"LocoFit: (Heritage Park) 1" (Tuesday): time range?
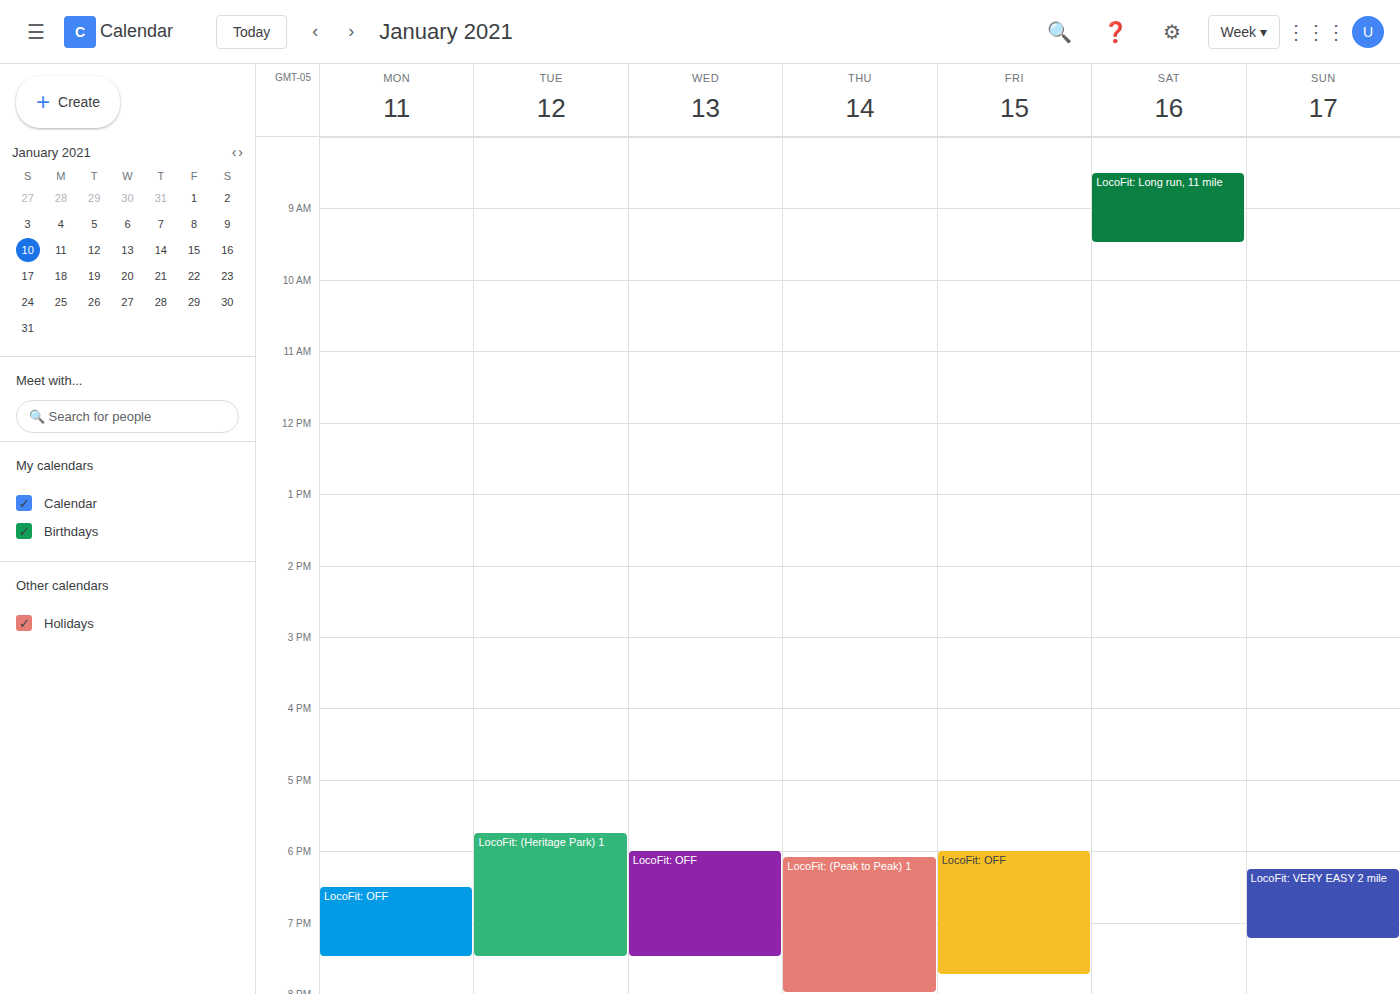
5:45 PM to 7:30 PM